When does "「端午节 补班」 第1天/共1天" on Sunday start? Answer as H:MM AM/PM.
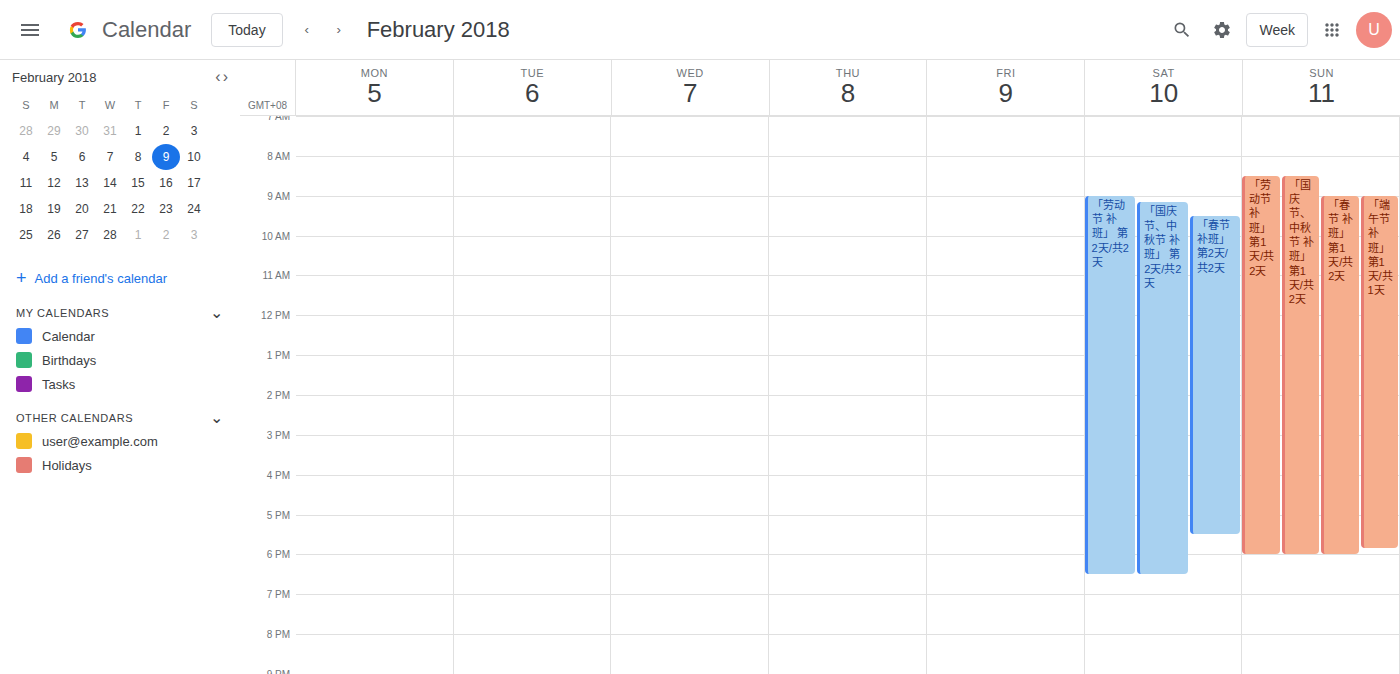
9:00 AM